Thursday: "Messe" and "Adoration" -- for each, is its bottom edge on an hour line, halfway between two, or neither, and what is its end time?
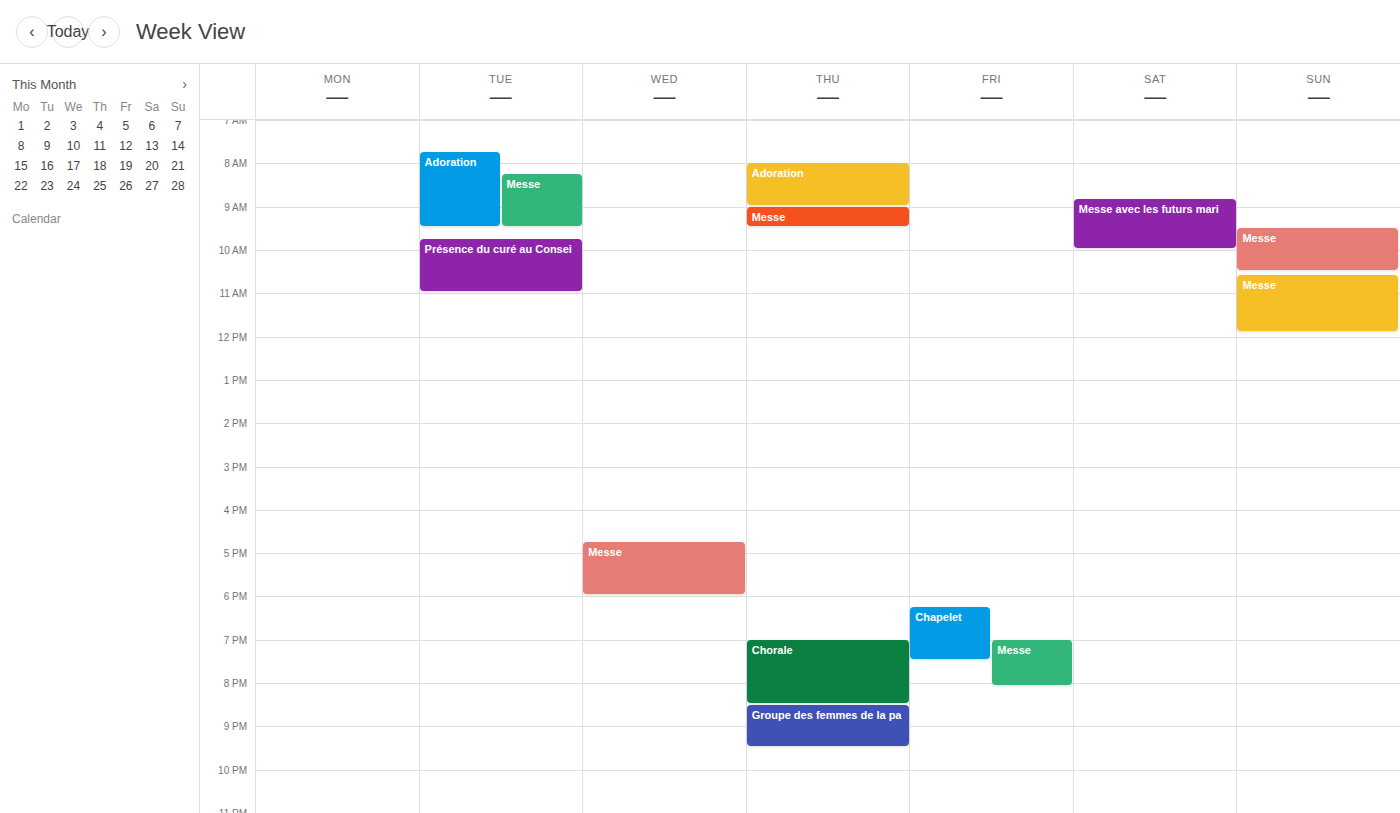
"Messe": 9:30 AM, halfway between the 9 AM and 10 AM lines. "Adoration": 9:00 AM, exactly on the 9 AM line.